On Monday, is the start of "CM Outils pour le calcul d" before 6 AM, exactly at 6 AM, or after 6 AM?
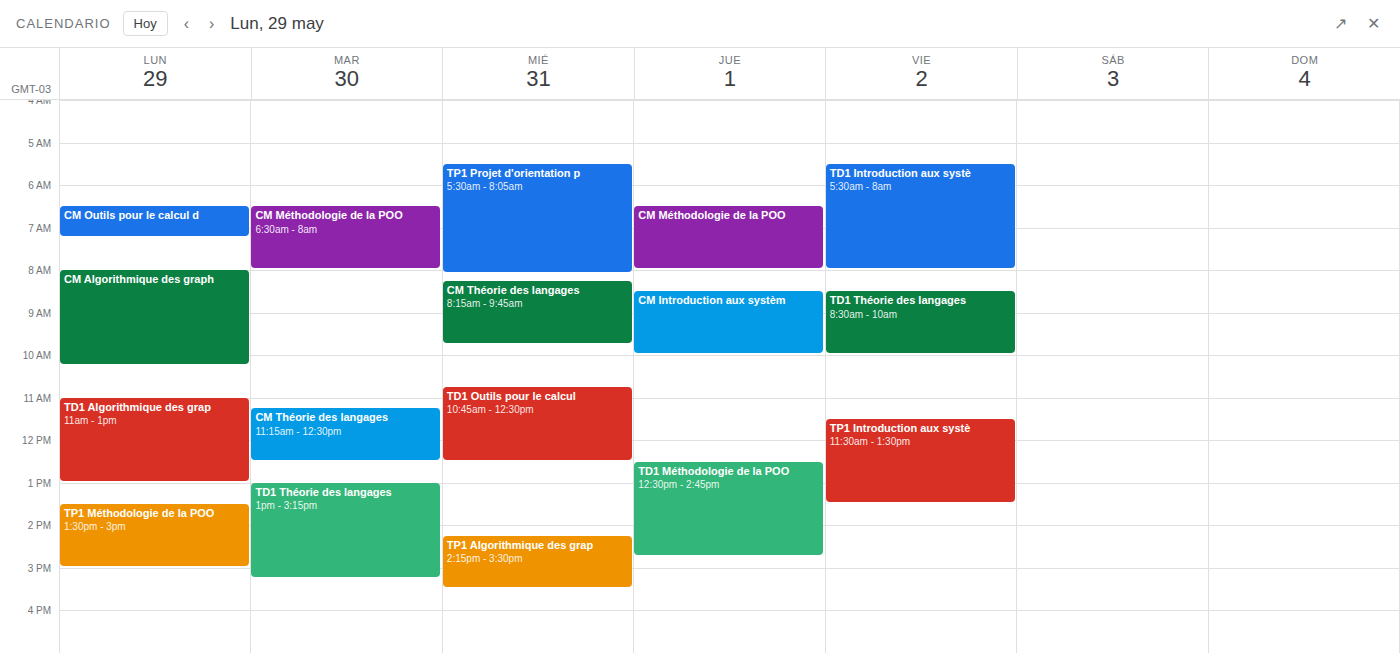
6:30 AM -- after 6 AM, 30 minutes below the 6 AM line.